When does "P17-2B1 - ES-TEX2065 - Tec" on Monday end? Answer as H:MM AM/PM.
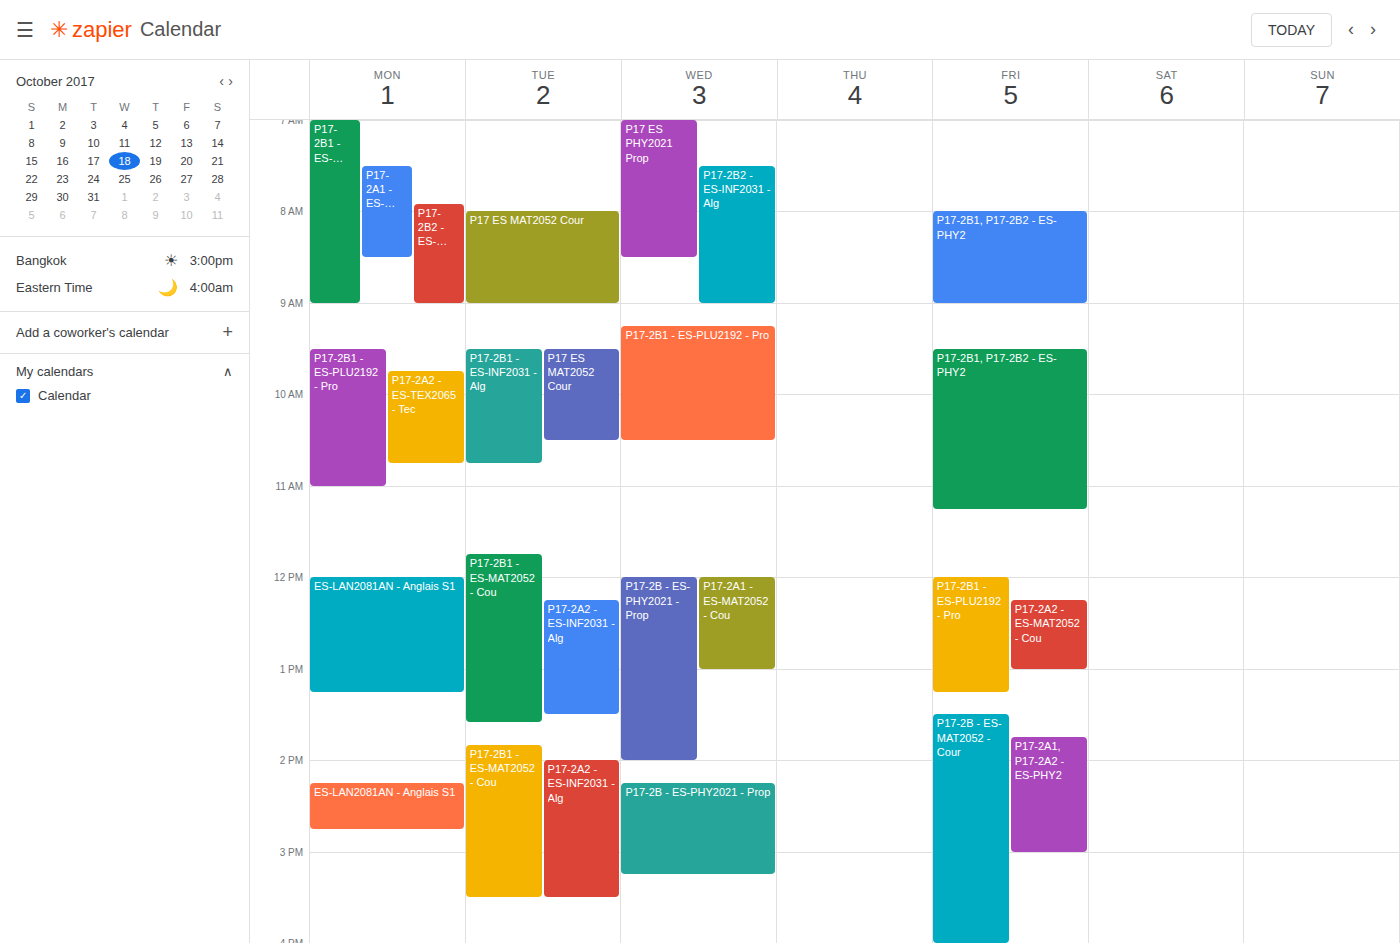
9:00 AM